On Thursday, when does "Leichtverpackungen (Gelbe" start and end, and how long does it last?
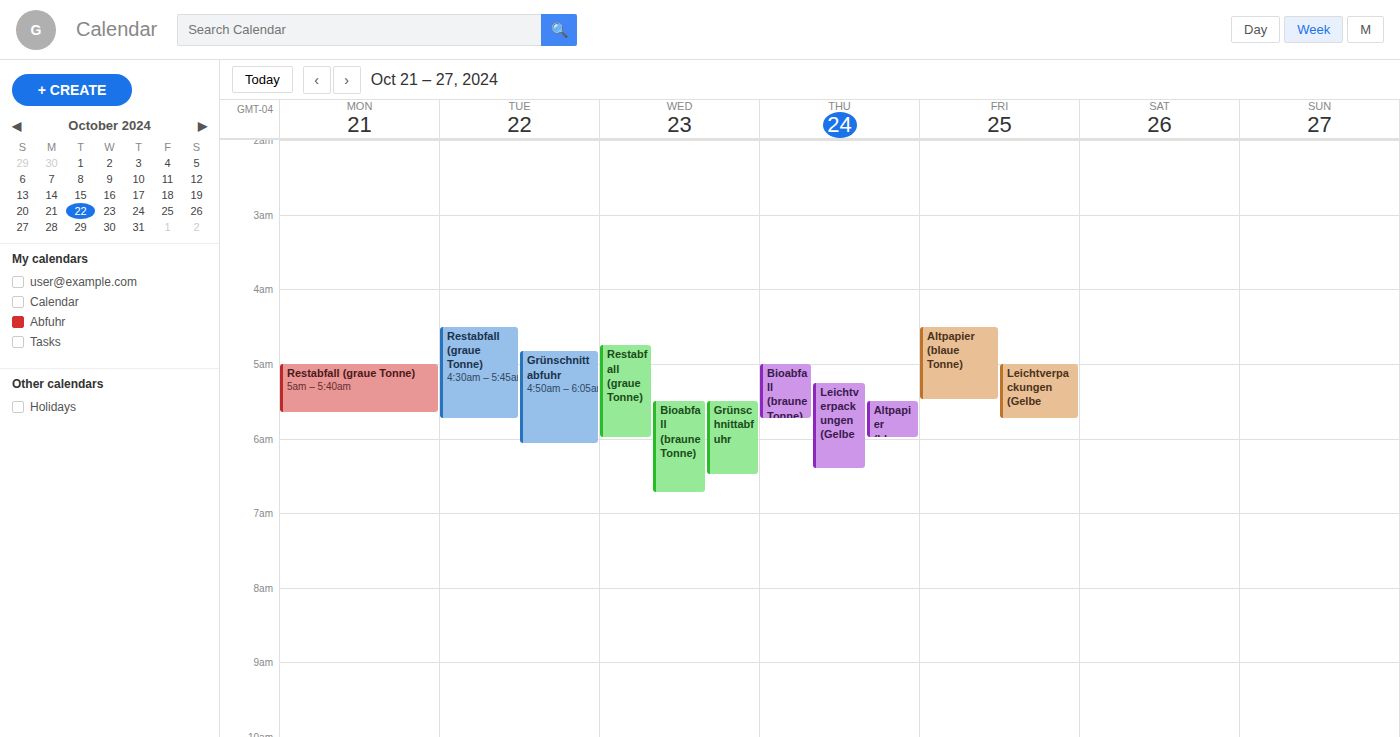
5:15 AM to 6:25 AM, 1 hour 10 minutes